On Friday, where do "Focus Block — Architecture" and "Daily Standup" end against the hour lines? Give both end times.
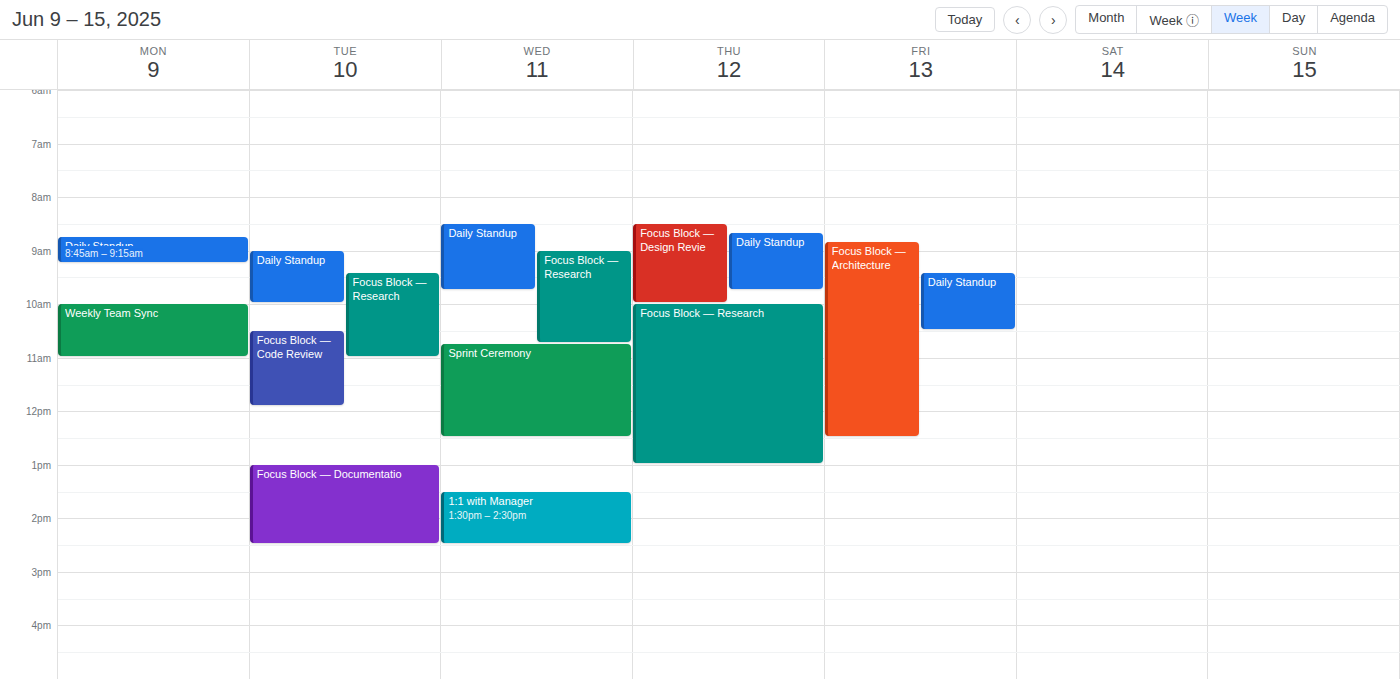
"Focus Block — Architecture": 12:30 PM, halfway between the 12 PM and 1 PM lines. "Daily Standup": 10:30 AM, halfway between the 10 AM and 11 AM lines.